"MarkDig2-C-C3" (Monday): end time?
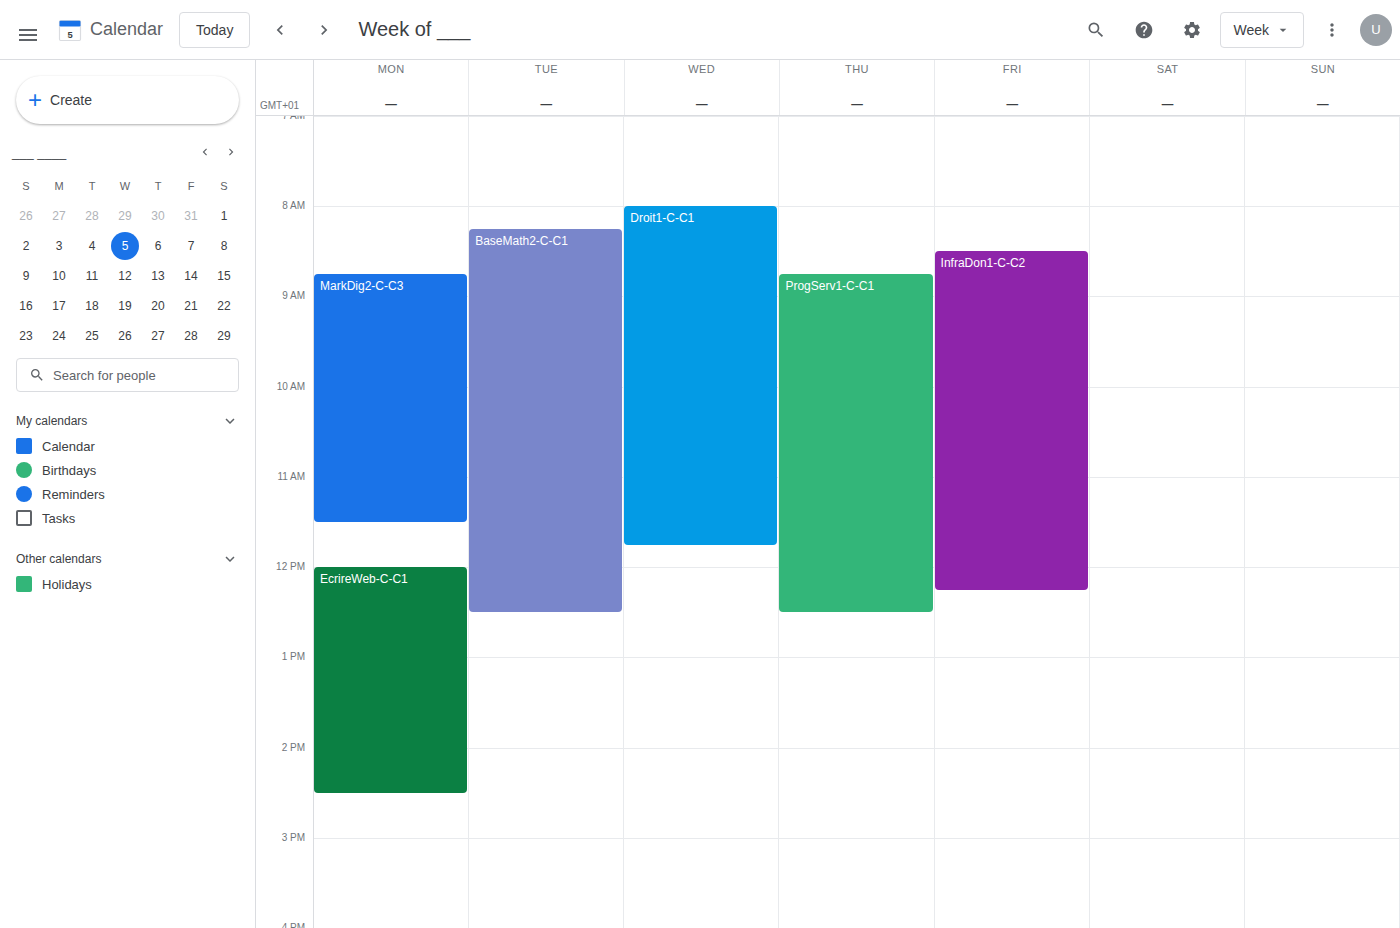
11:30 AM